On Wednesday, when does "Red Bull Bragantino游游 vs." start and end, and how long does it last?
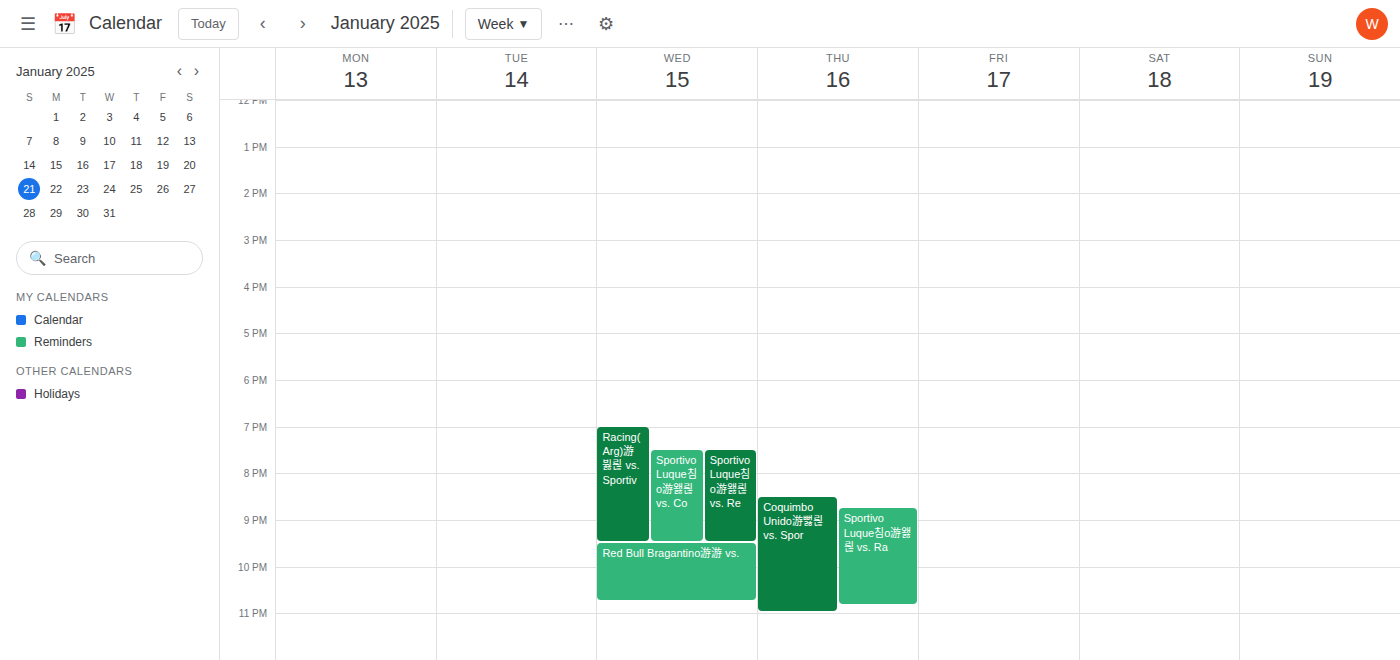
21:30 to 22:45, 1 hour 15 minutes